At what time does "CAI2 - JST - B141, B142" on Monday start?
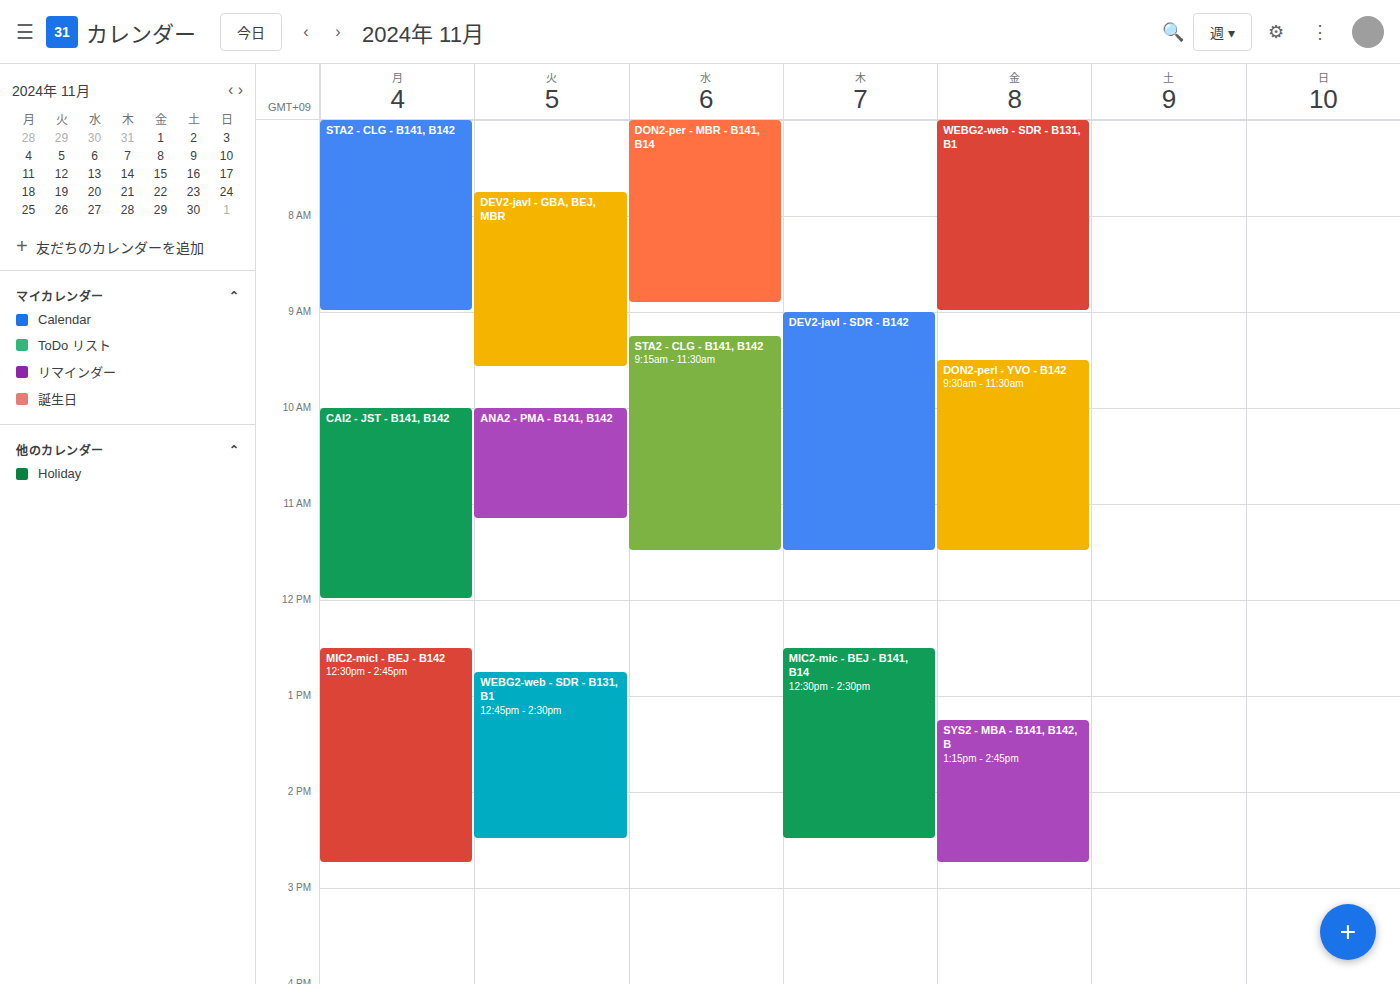
10:00 AM